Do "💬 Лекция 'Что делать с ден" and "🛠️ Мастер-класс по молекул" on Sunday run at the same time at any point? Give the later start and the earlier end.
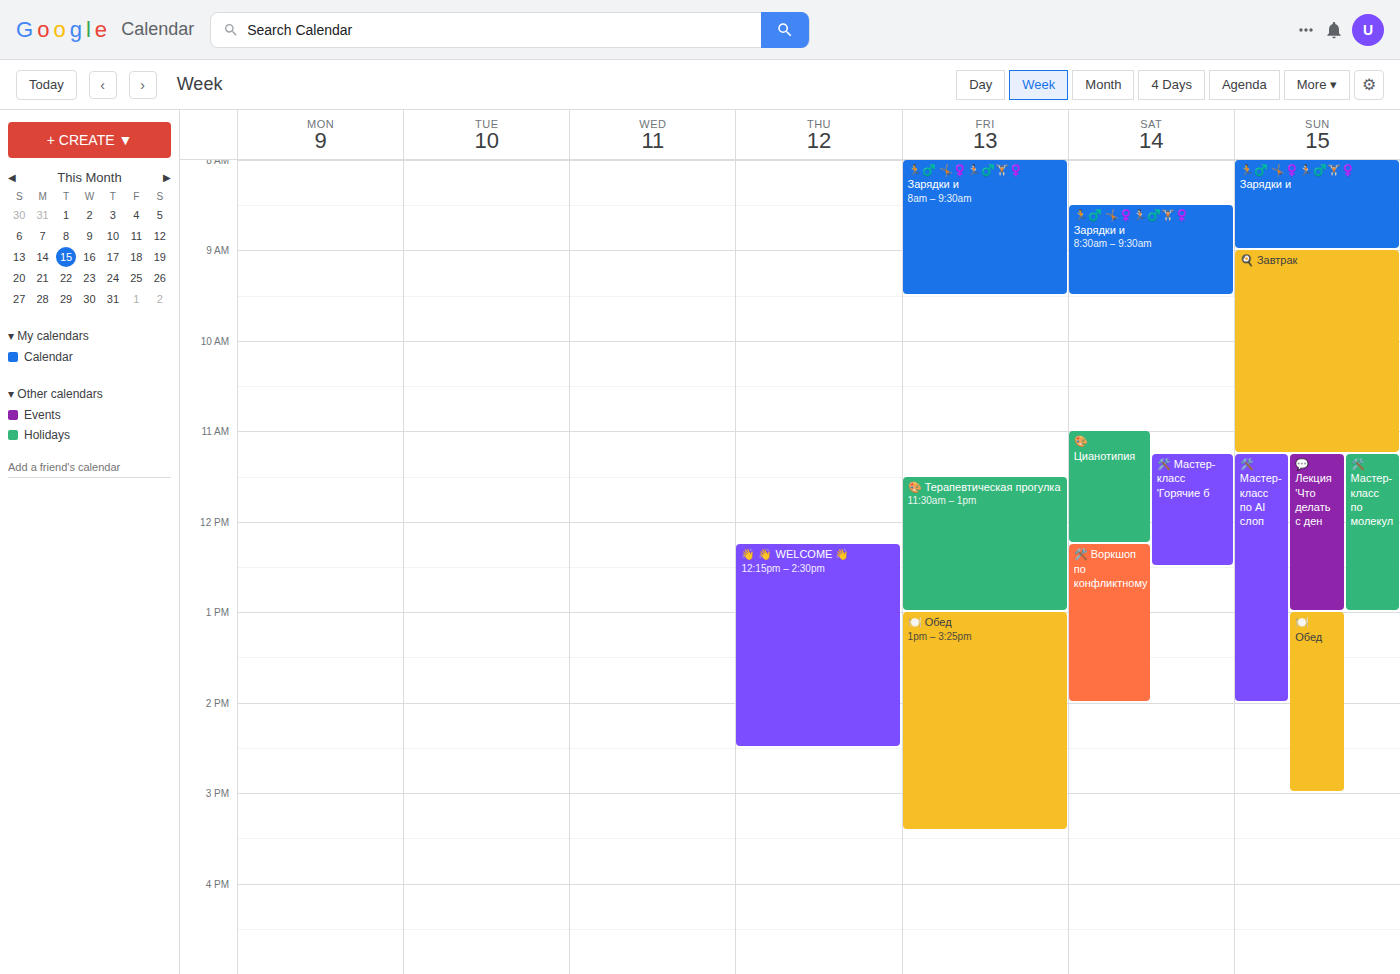
"💬 Лекция 'Что делать с ден" runs 11:15 AM to 1:00 PM, inside "🛠️ Мастер-класс по молекул" -- they overlap.